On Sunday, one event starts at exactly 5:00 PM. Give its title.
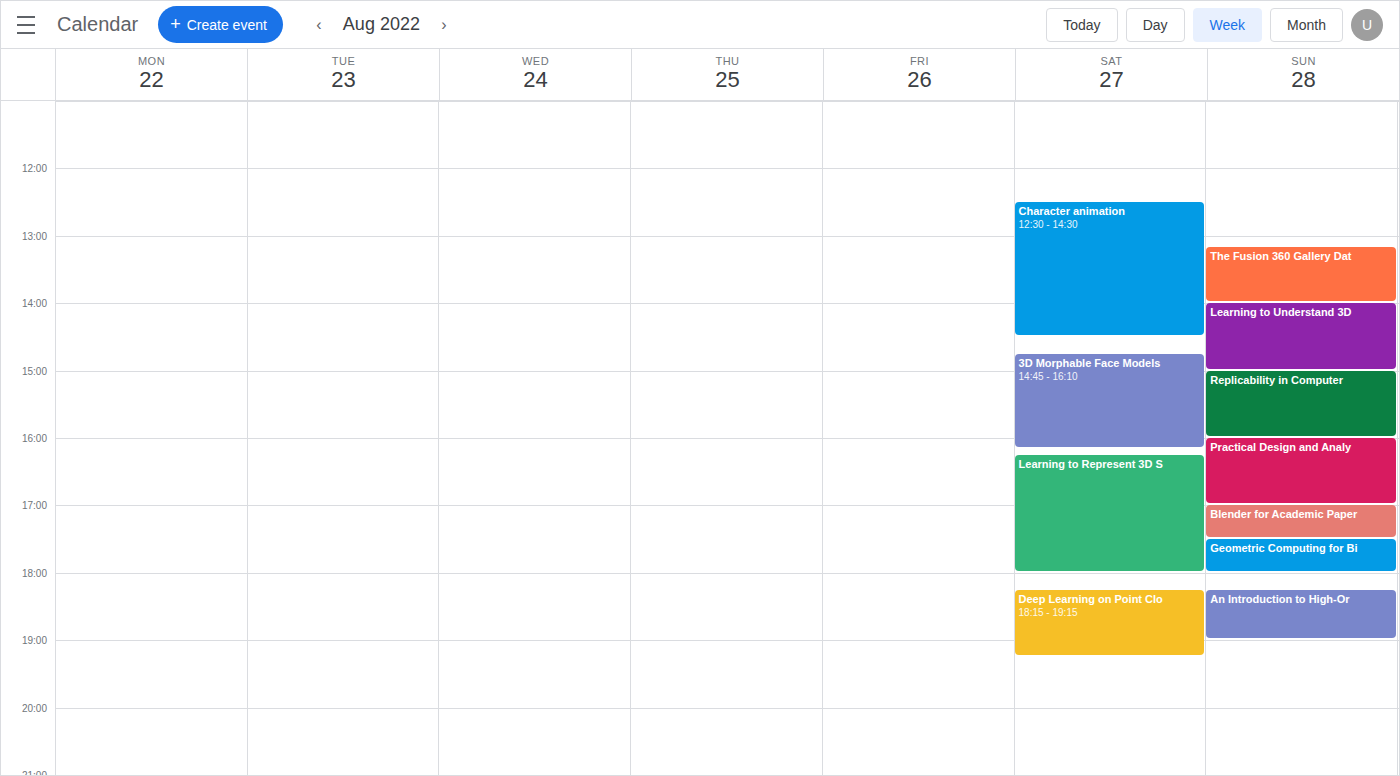
"Blender for Academic Paper"